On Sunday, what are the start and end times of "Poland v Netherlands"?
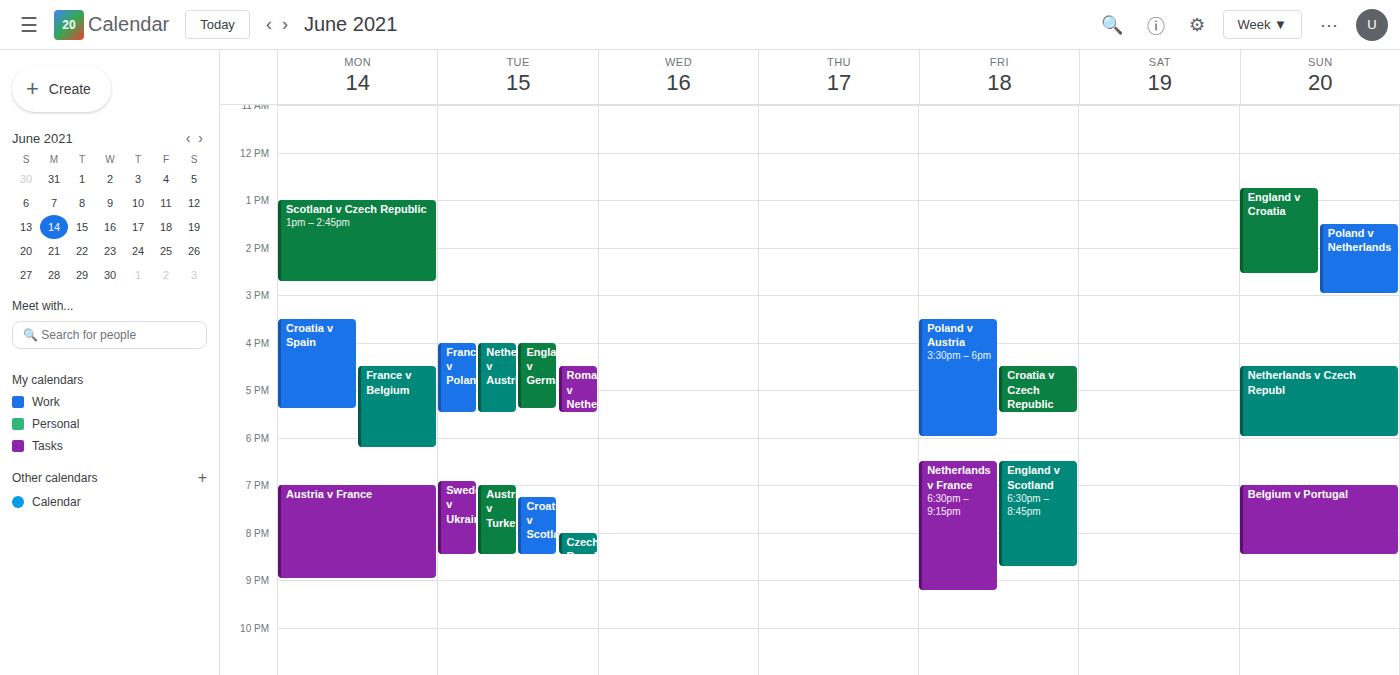
1:30 PM to 3:00 PM